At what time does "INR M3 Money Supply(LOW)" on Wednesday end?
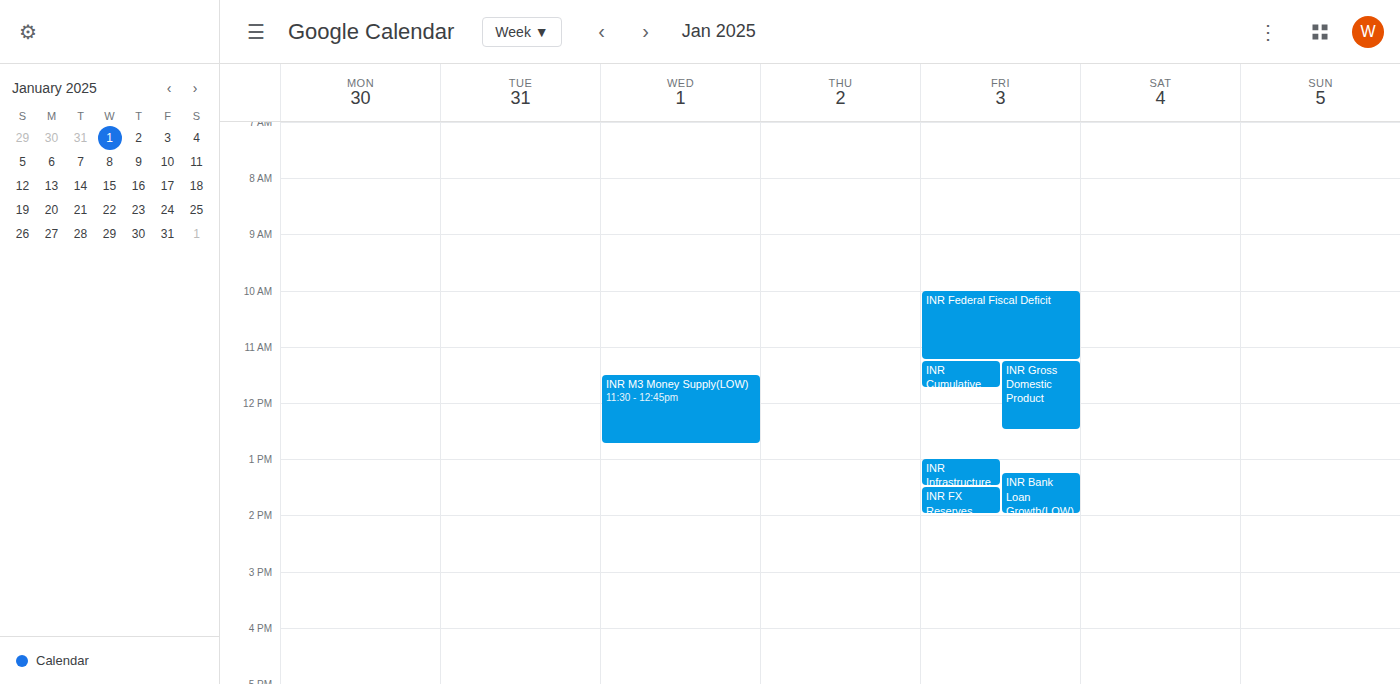
12:45 PM